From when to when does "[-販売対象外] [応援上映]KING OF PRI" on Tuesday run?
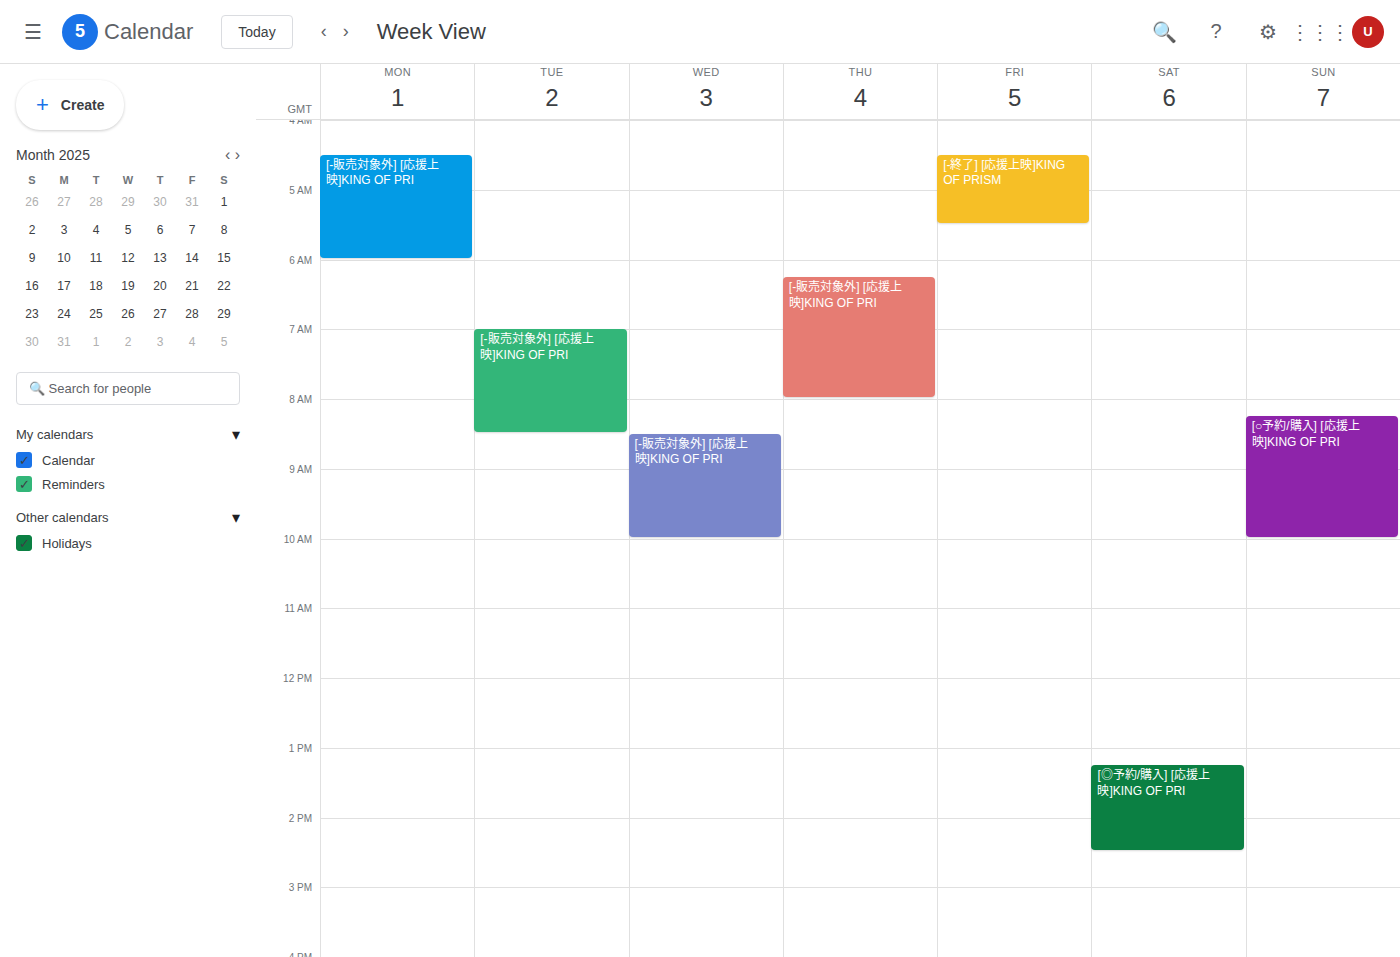
7:00 AM to 8:30 AM